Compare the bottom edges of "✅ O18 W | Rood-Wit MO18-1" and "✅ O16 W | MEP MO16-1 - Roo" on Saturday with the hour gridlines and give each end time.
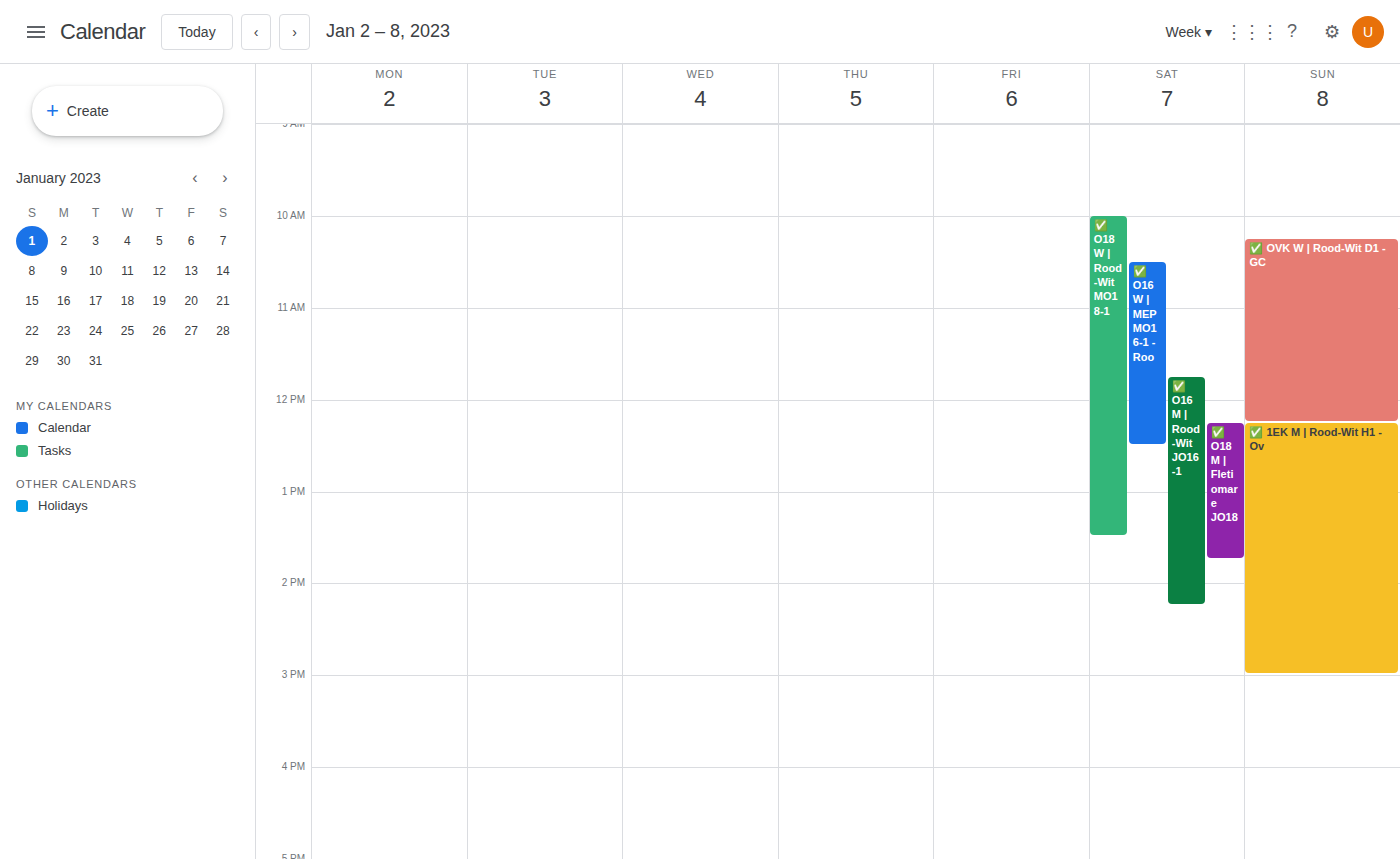
"✅ O18 W | Rood-Wit MO18-1": 1:30 PM, halfway between the 1 PM and 2 PM lines. "✅ O16 W | MEP MO16-1 - Roo": 12:30 PM, halfway between the 12 PM and 1 PM lines.